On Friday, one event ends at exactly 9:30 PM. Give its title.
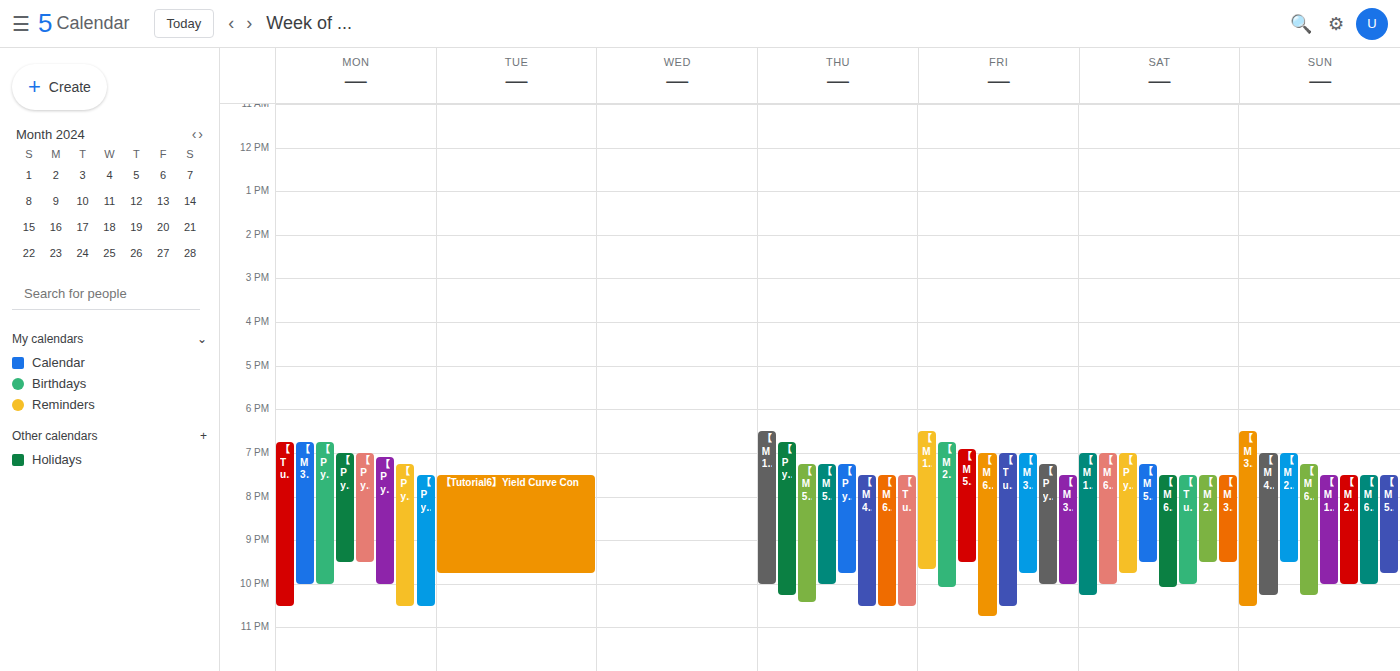
"【M5L2】 Unsupervised Learni"